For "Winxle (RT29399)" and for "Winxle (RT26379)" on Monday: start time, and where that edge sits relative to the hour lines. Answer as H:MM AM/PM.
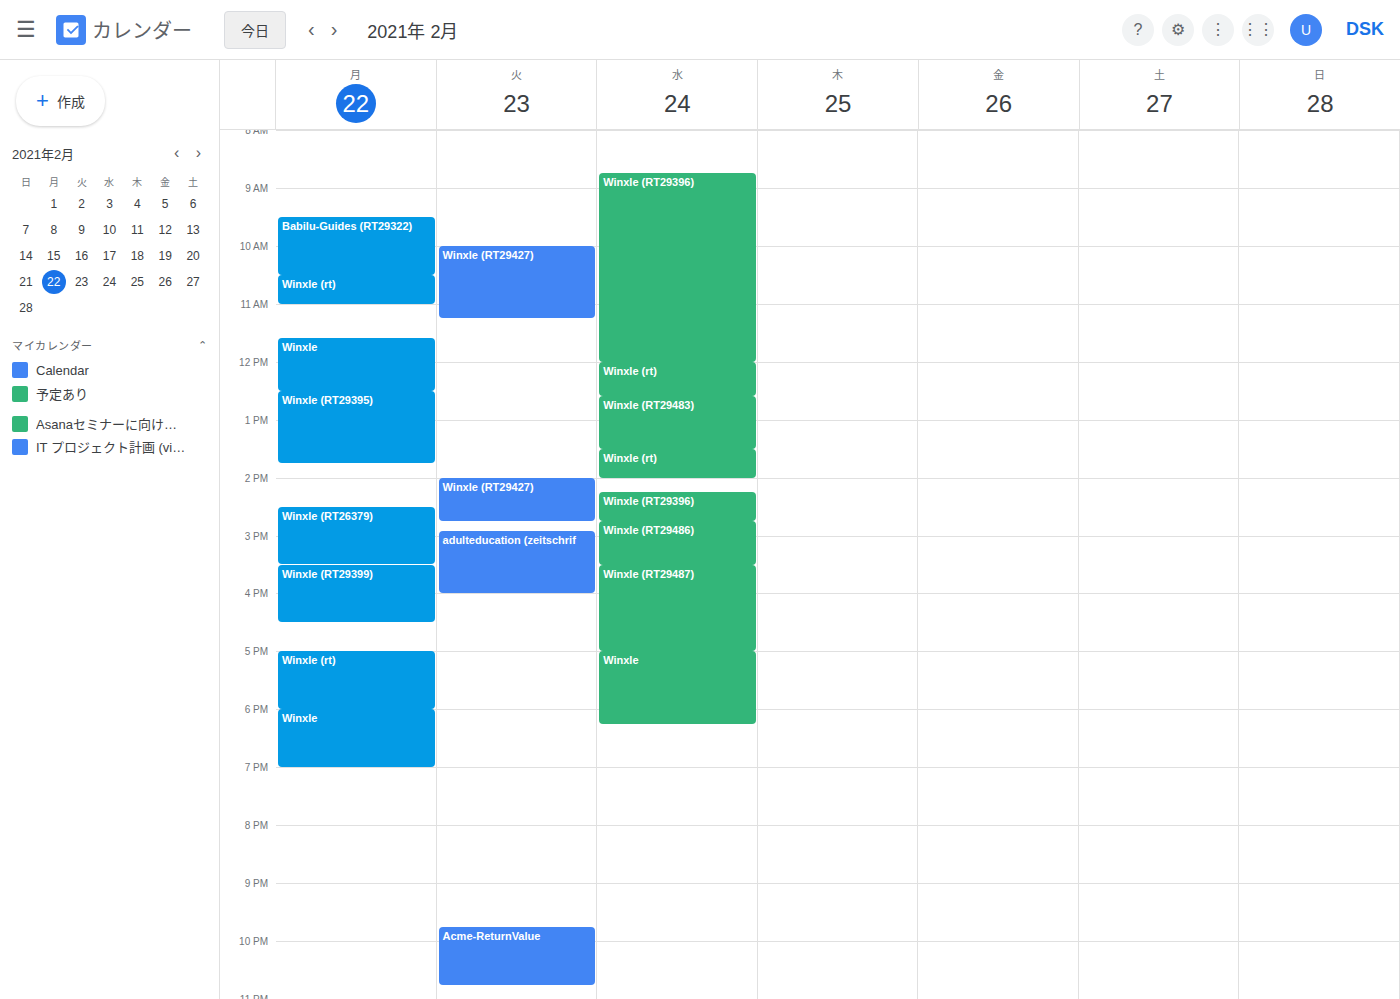
"Winxle (RT29399)": 3:30 PM, halfway between the 3 PM and 4 PM lines. "Winxle (RT26379)": 2:30 PM, halfway between the 2 PM and 3 PM lines.